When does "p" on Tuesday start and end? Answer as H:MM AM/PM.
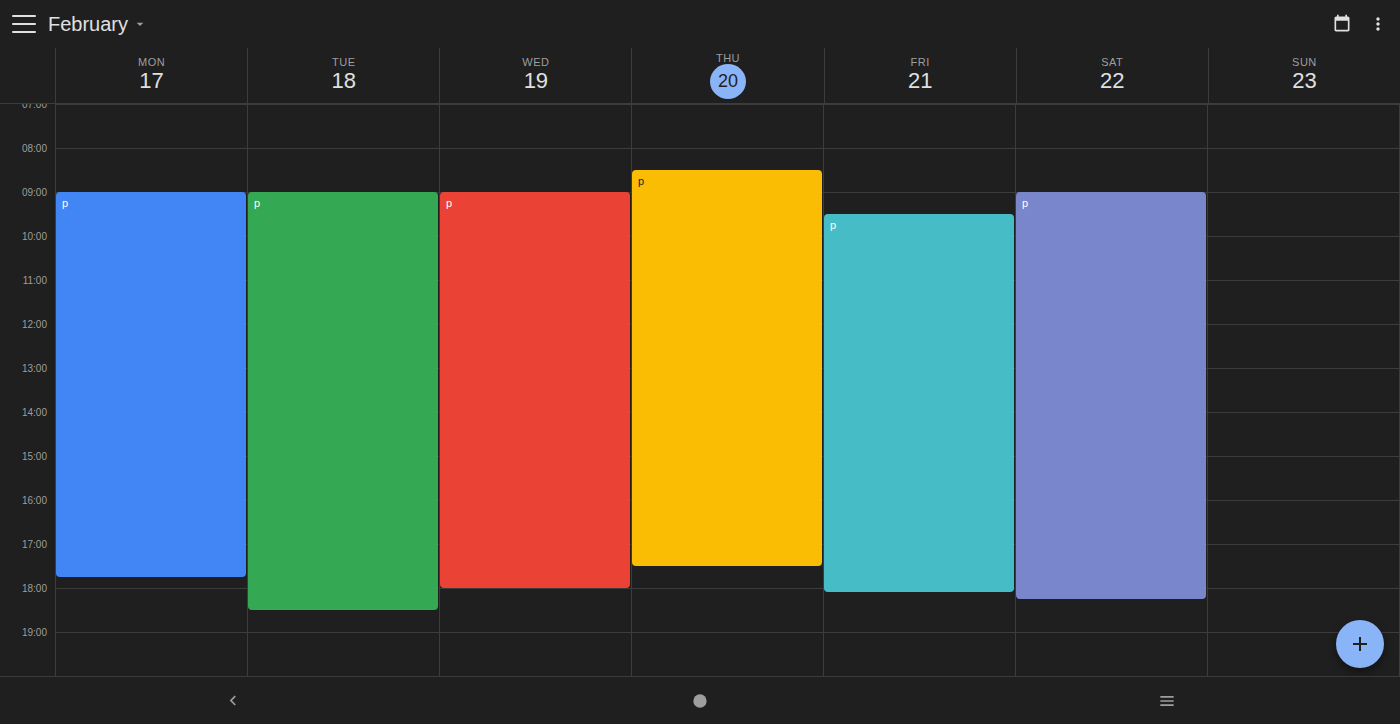
9:00 AM to 6:30 PM